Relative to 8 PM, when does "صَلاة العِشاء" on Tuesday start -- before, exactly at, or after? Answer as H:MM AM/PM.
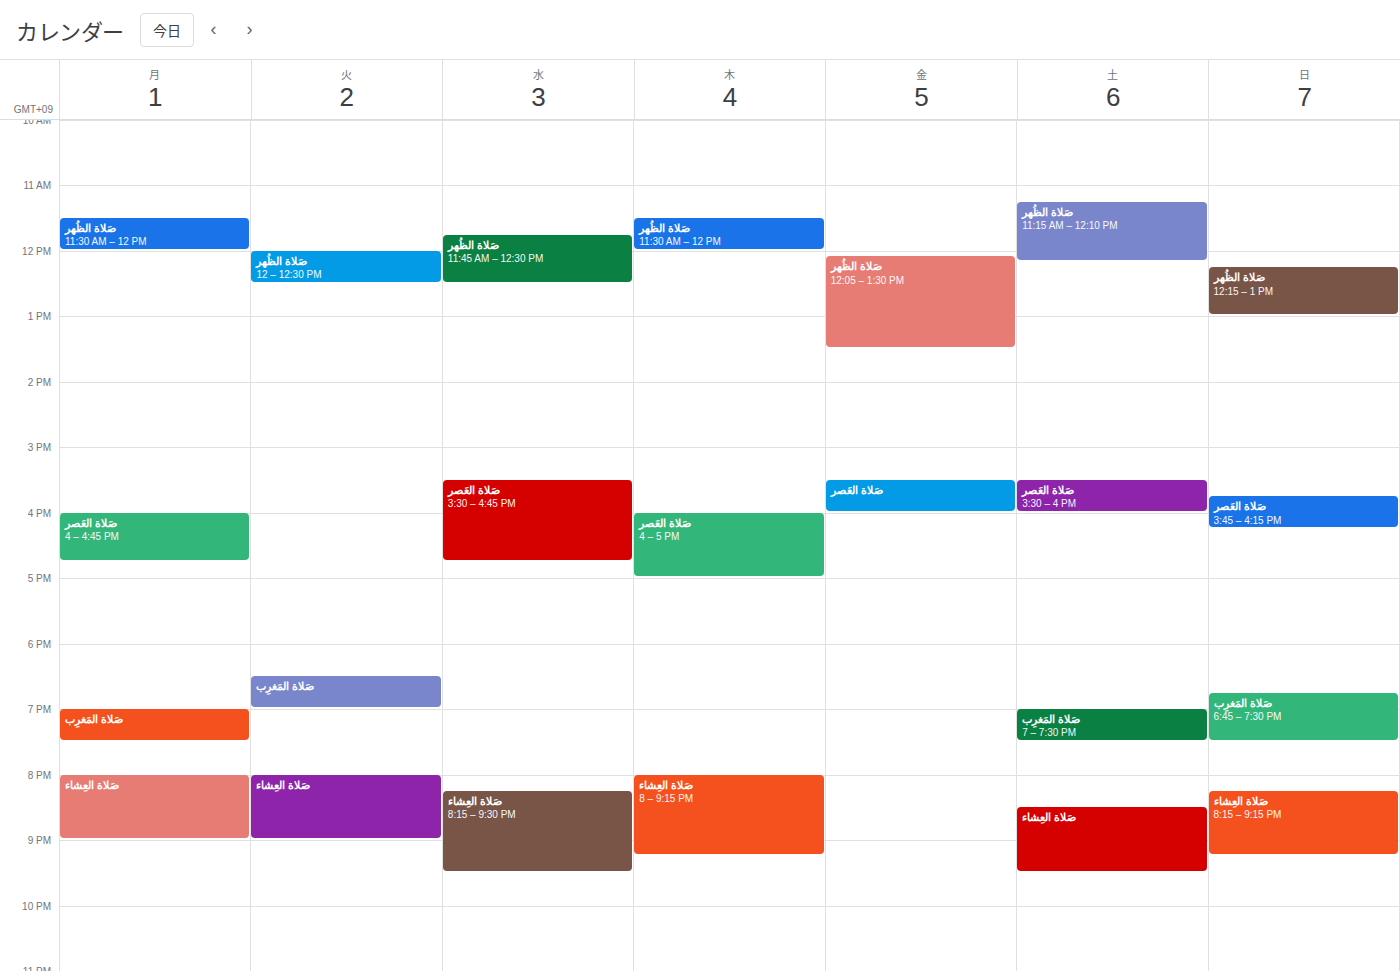
8:00 PM -- exactly at 8 PM, on the 8 PM line.